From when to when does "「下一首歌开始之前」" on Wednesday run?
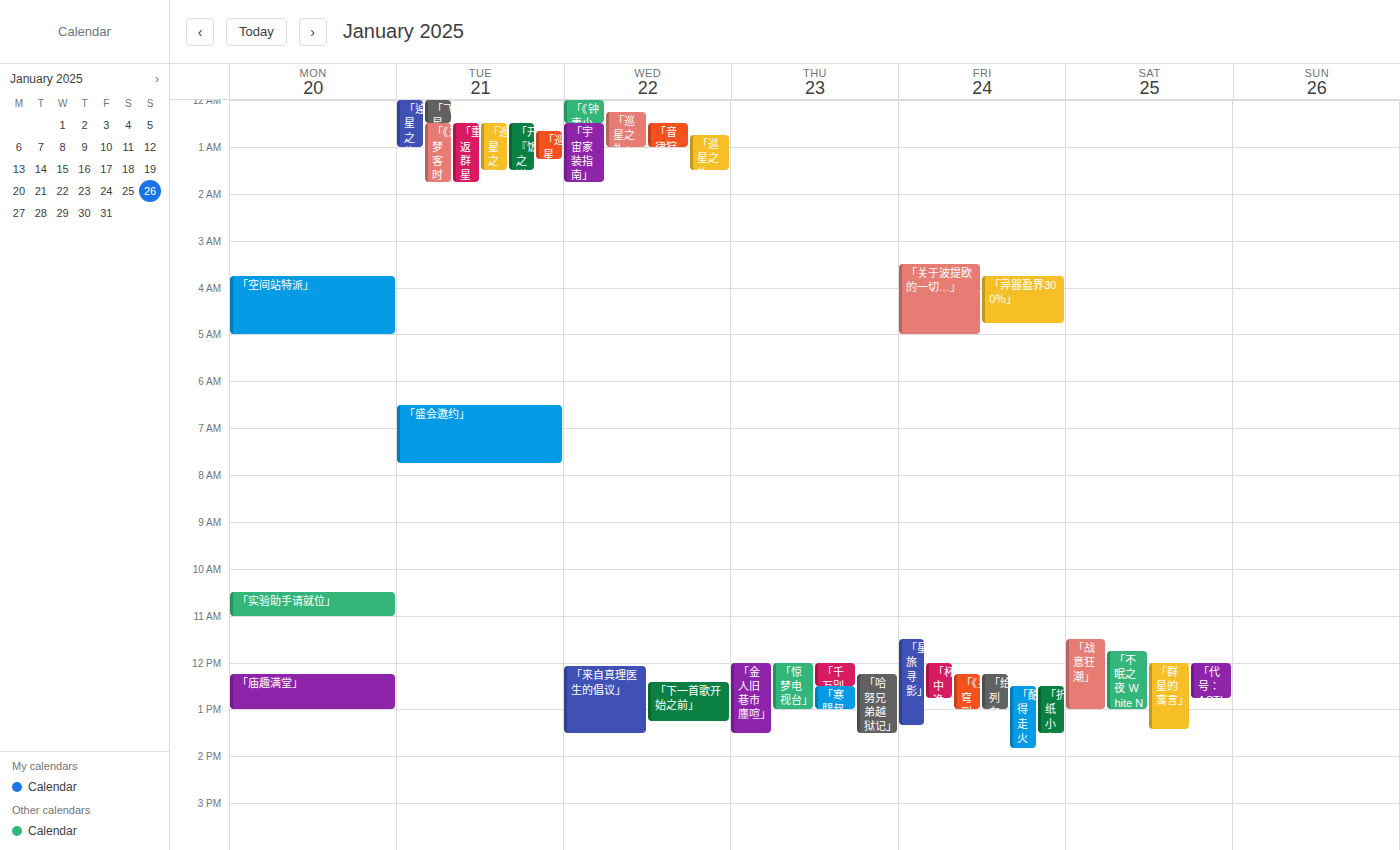
12:25 PM to 1:15 PM